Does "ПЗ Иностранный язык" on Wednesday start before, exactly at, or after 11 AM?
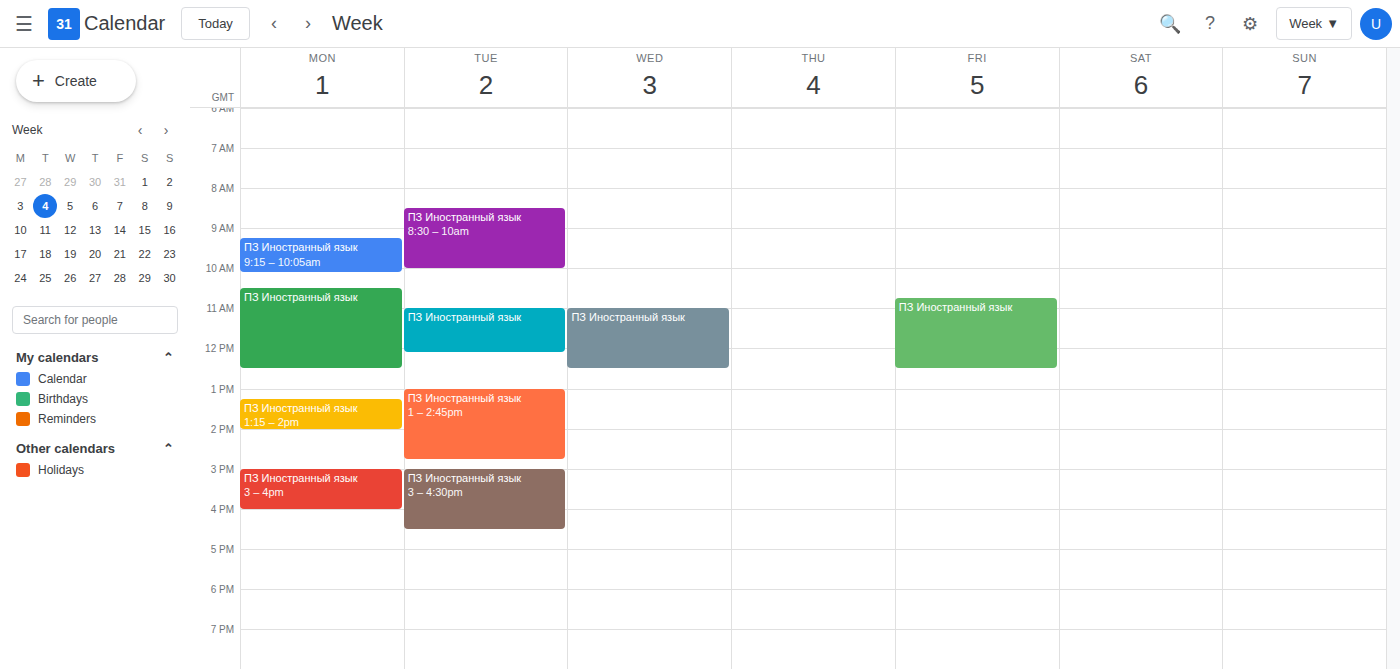
11:00 AM -- exactly at 11 AM, on the 11 AM line.